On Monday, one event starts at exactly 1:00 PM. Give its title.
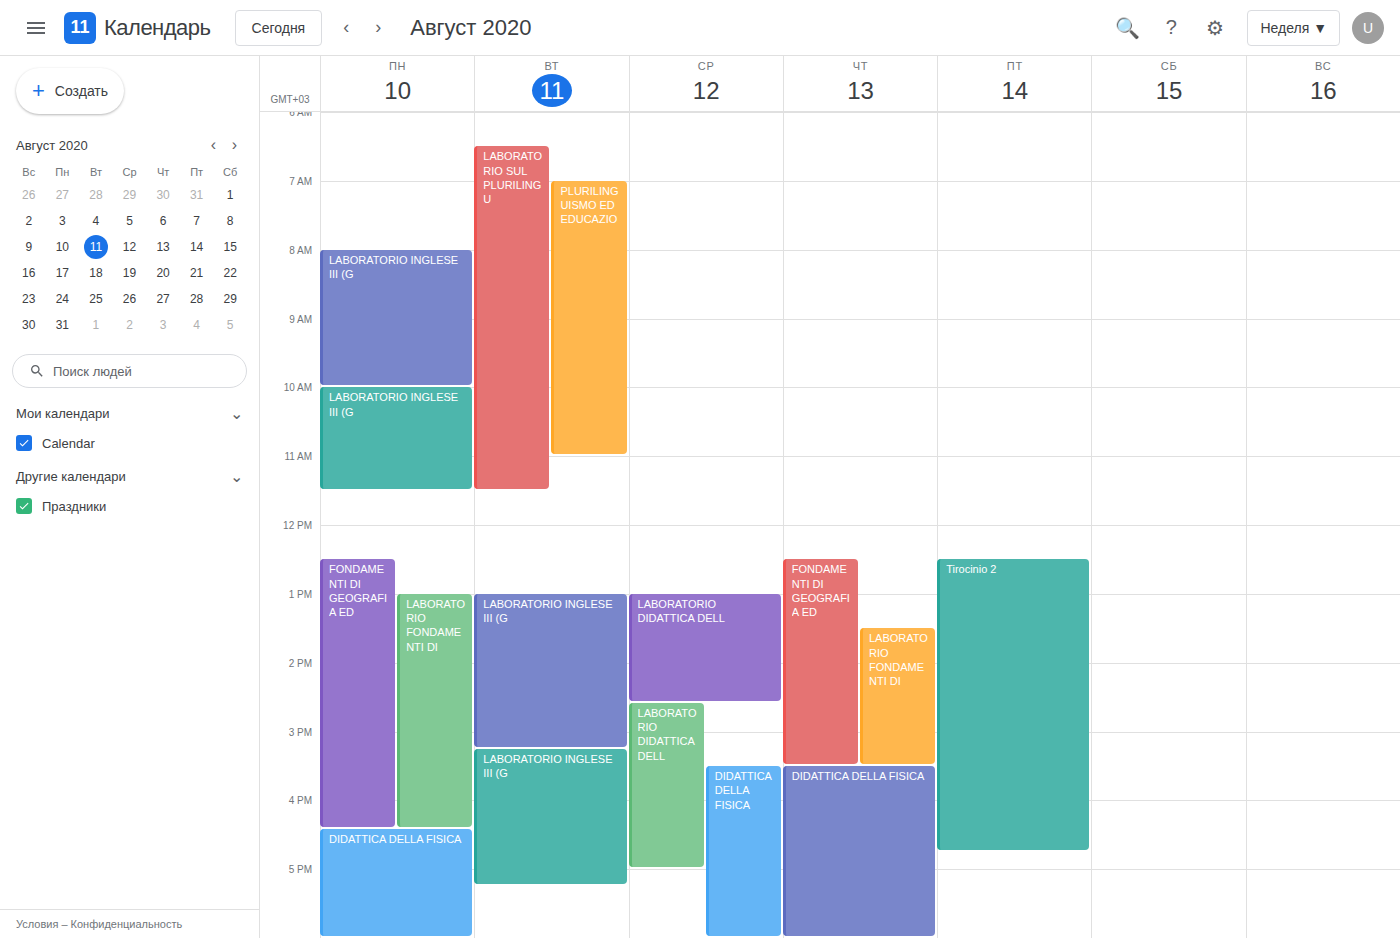
"LABORATORIO FONDAMENTI DI"